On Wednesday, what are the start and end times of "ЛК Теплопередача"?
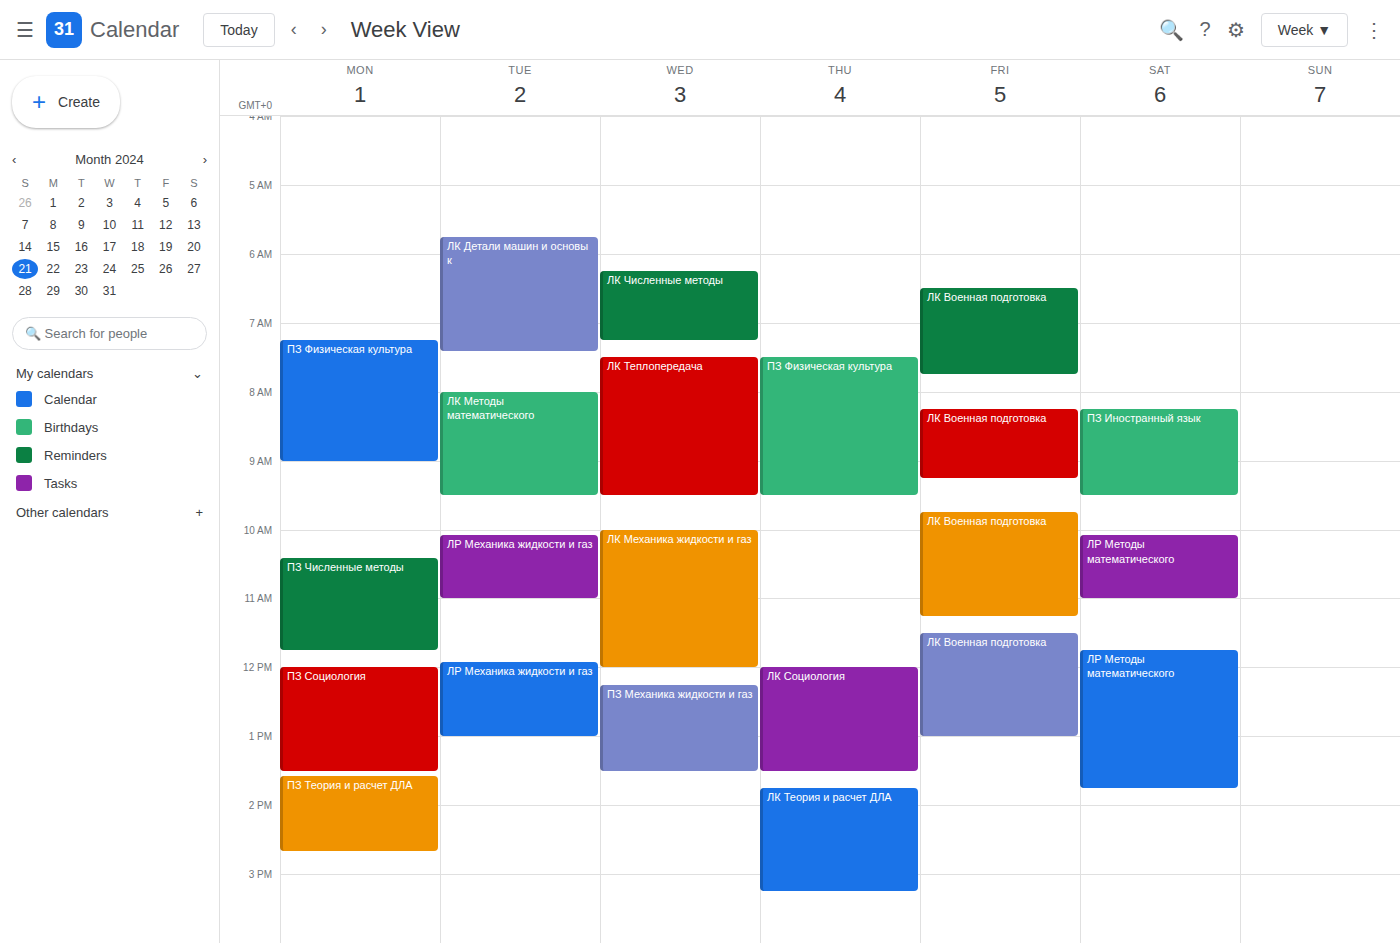
07:30 to 09:30